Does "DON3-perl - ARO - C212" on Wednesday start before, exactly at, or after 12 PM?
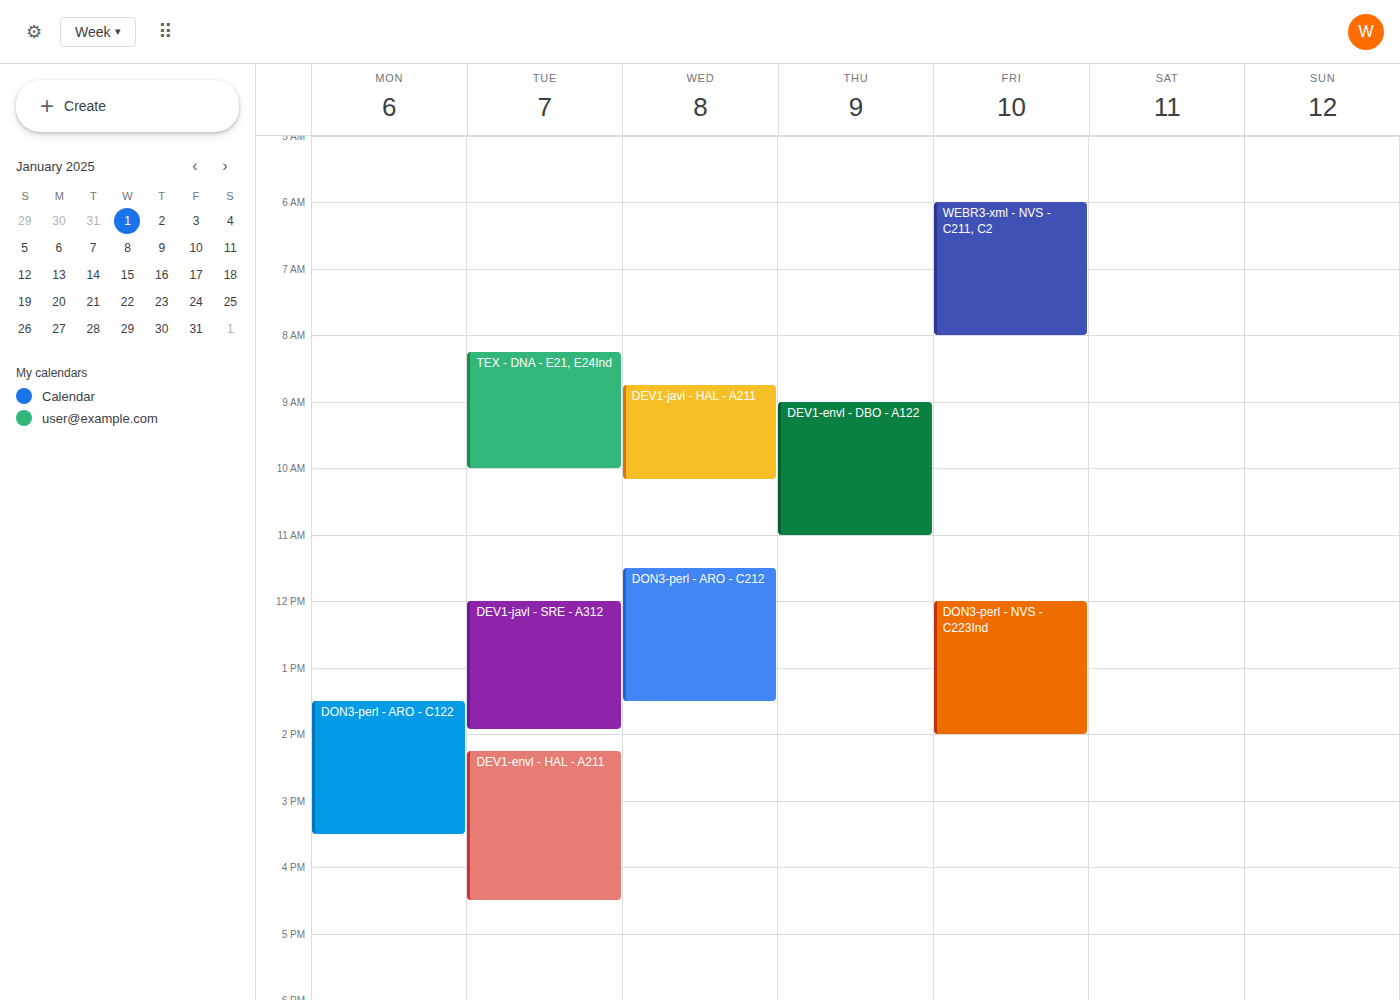
11:30 AM -- before 12 PM, 30 minutes above the 12 PM line.